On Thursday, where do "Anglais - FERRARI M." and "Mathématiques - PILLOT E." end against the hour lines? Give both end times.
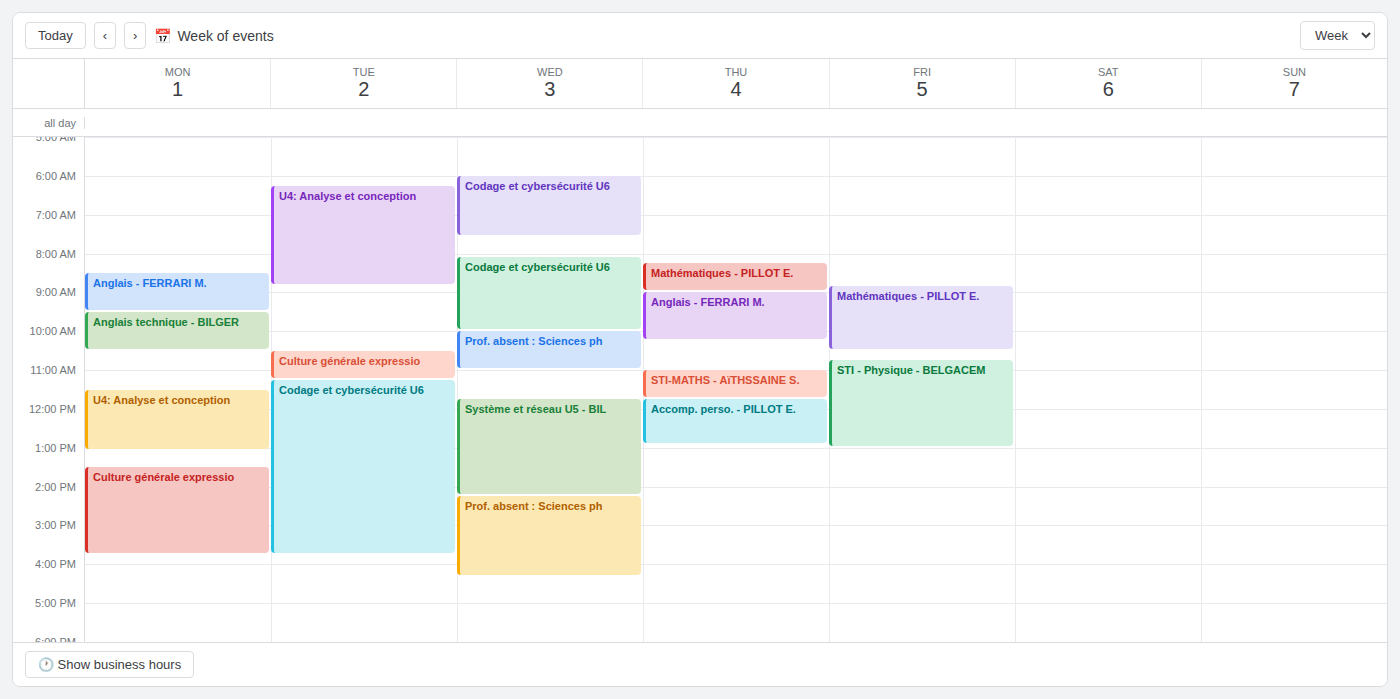
"Anglais - FERRARI M.": 10:15 AM, neither: a quarter of the way from the 10 AM line to the 11 AM line. "Mathématiques - PILLOT E.": 9:00 AM, exactly on the 9 AM line.